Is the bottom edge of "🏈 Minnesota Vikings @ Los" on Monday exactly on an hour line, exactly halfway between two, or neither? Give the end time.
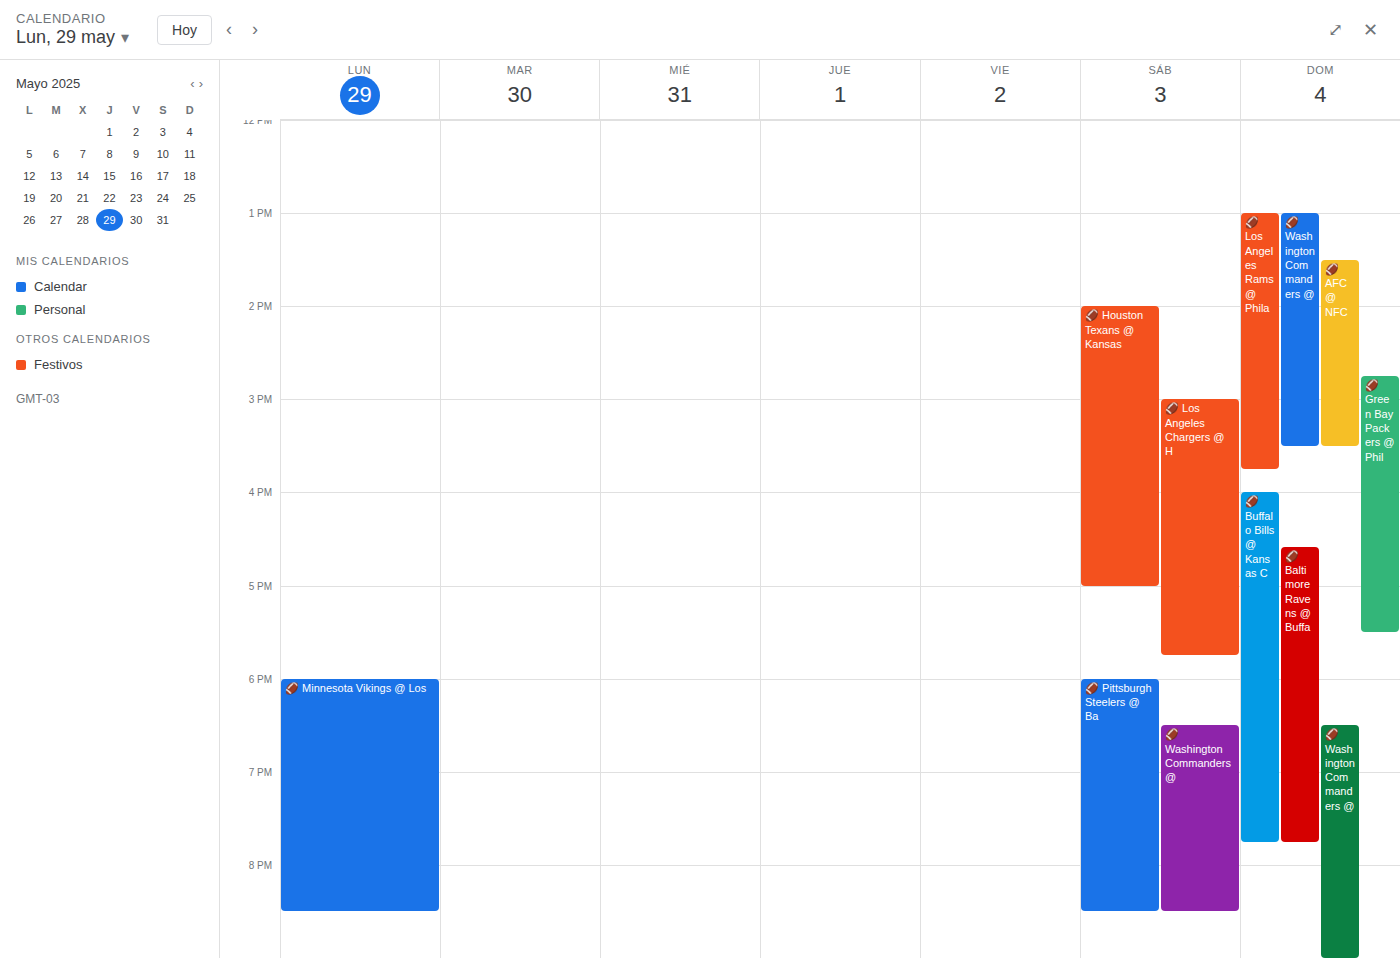
20:30 -- halfway between the 20:00 and 21:00 lines.